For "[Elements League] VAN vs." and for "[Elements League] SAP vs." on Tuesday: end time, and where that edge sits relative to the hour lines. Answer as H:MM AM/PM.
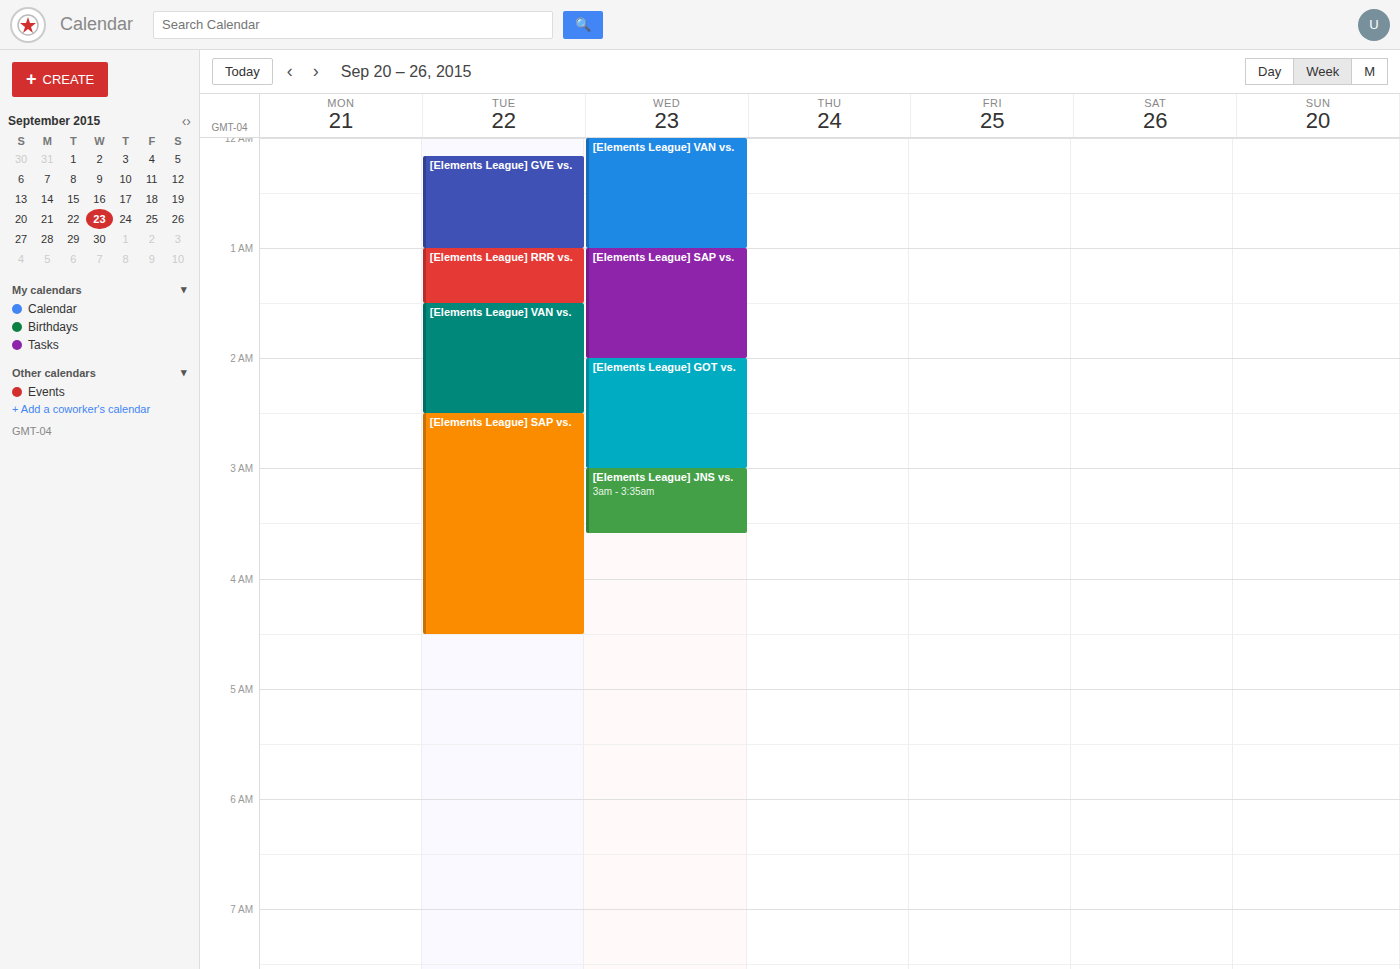
"[Elements League] VAN vs.": 2:30 AM, halfway between the 2 AM and 3 AM lines. "[Elements League] SAP vs.": 4:30 AM, halfway between the 4 AM and 5 AM lines.